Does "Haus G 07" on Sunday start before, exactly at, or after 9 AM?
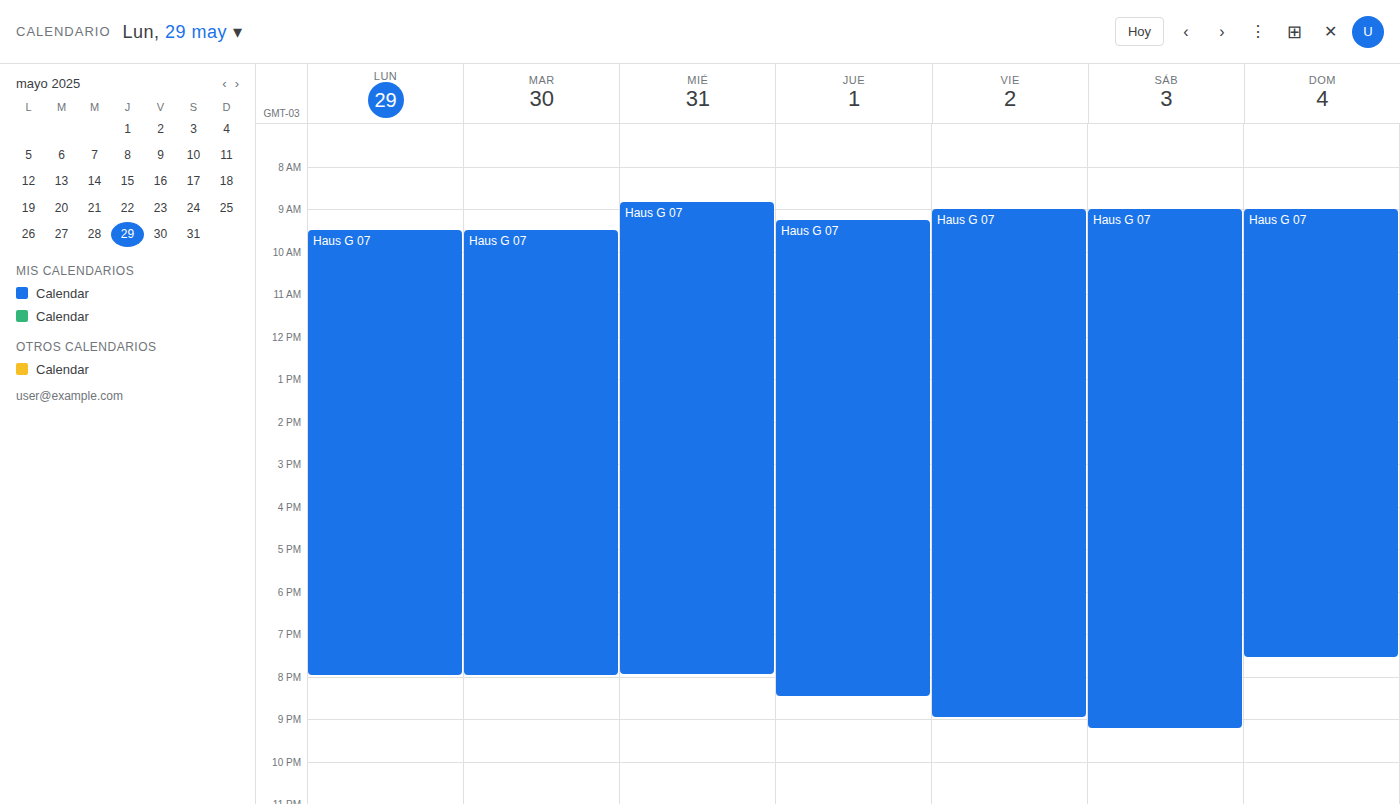
9:00 AM -- exactly at 9 AM, on the 9 AM line.